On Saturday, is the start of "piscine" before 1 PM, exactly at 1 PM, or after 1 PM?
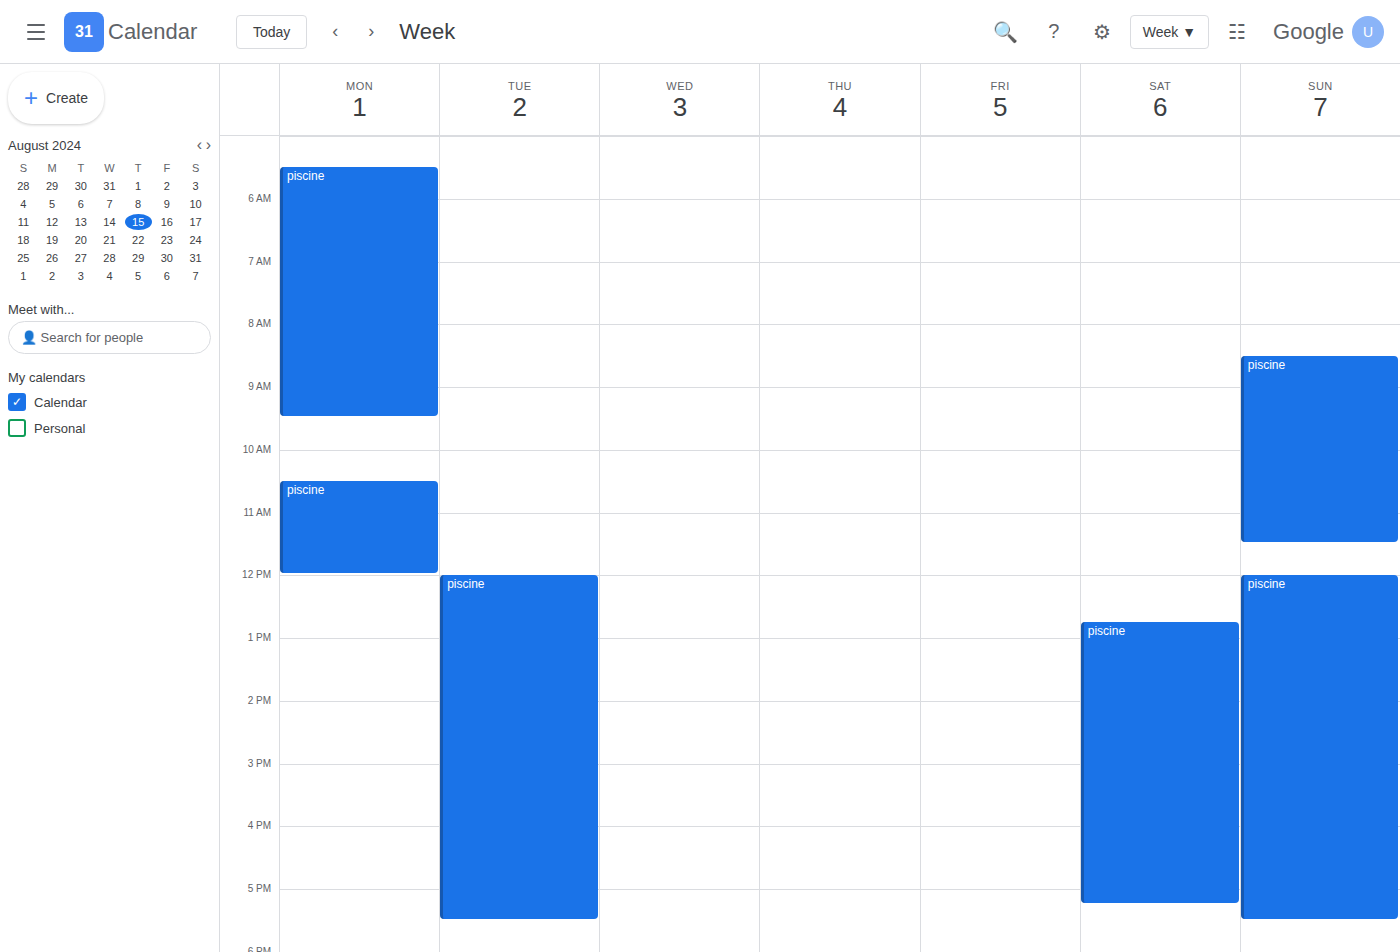
12:45 PM -- before 1 PM, 15 minutes above the 1 PM line.